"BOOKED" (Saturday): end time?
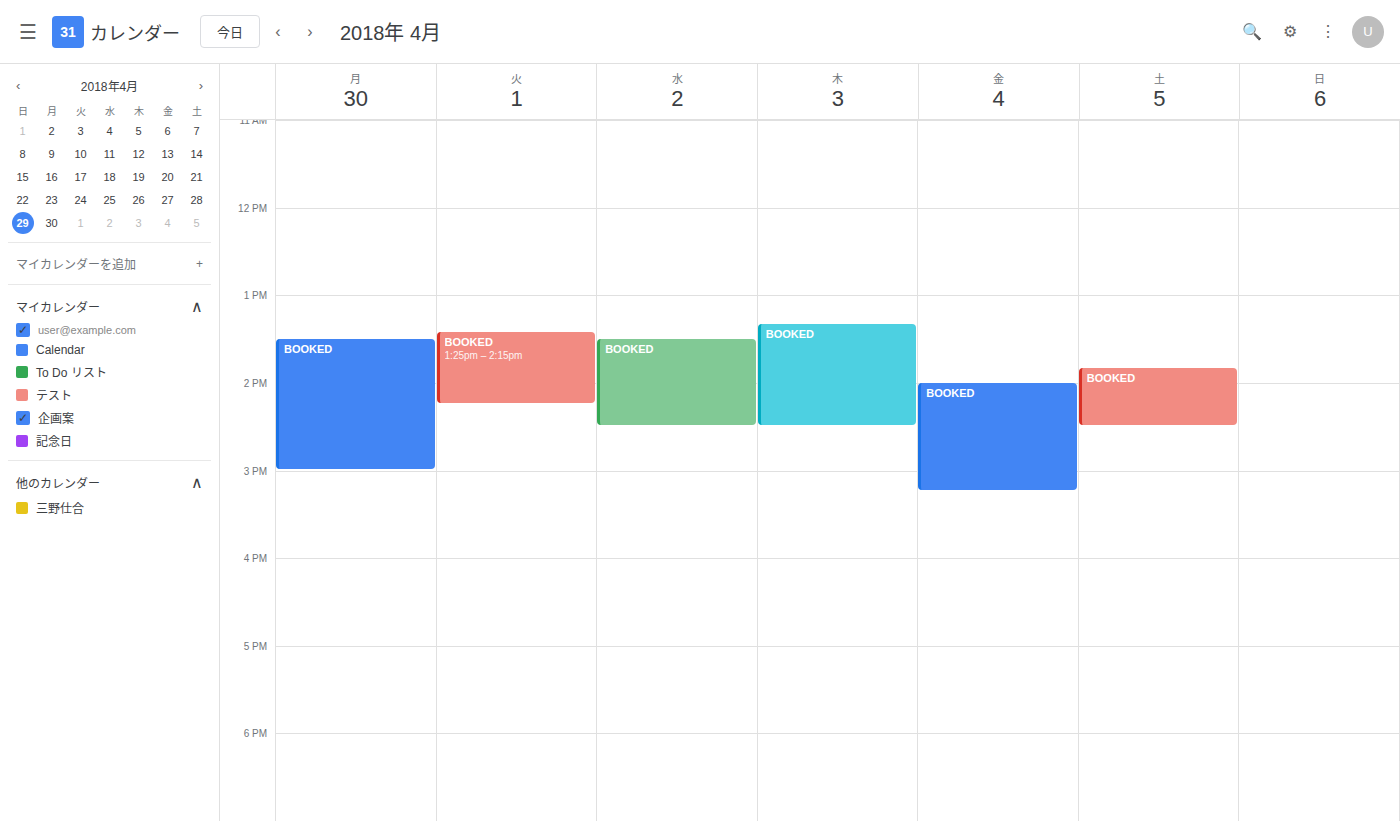
2:30 PM